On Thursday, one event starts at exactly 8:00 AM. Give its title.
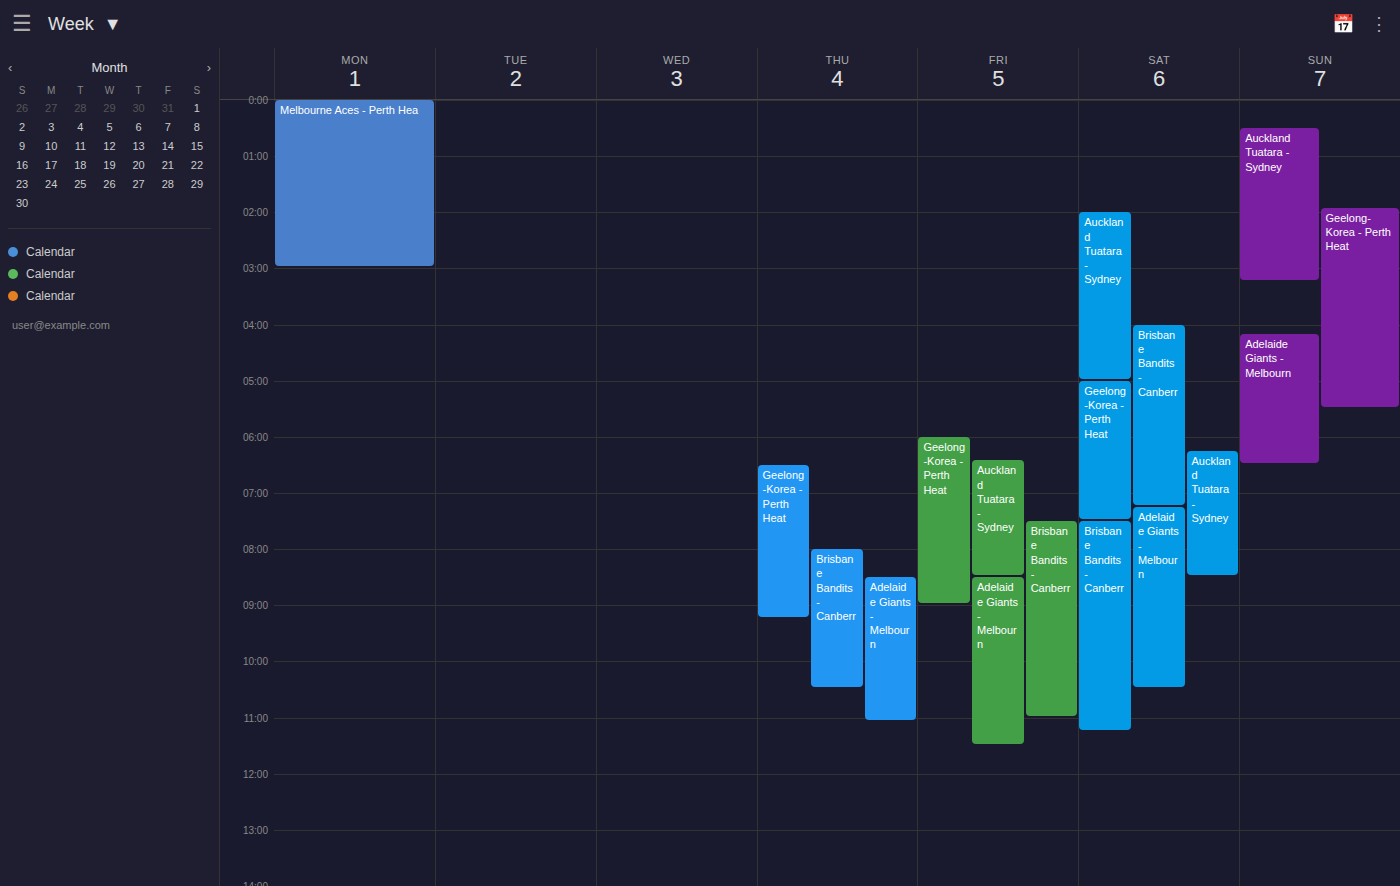
"Brisbane Bandits - Canberr"